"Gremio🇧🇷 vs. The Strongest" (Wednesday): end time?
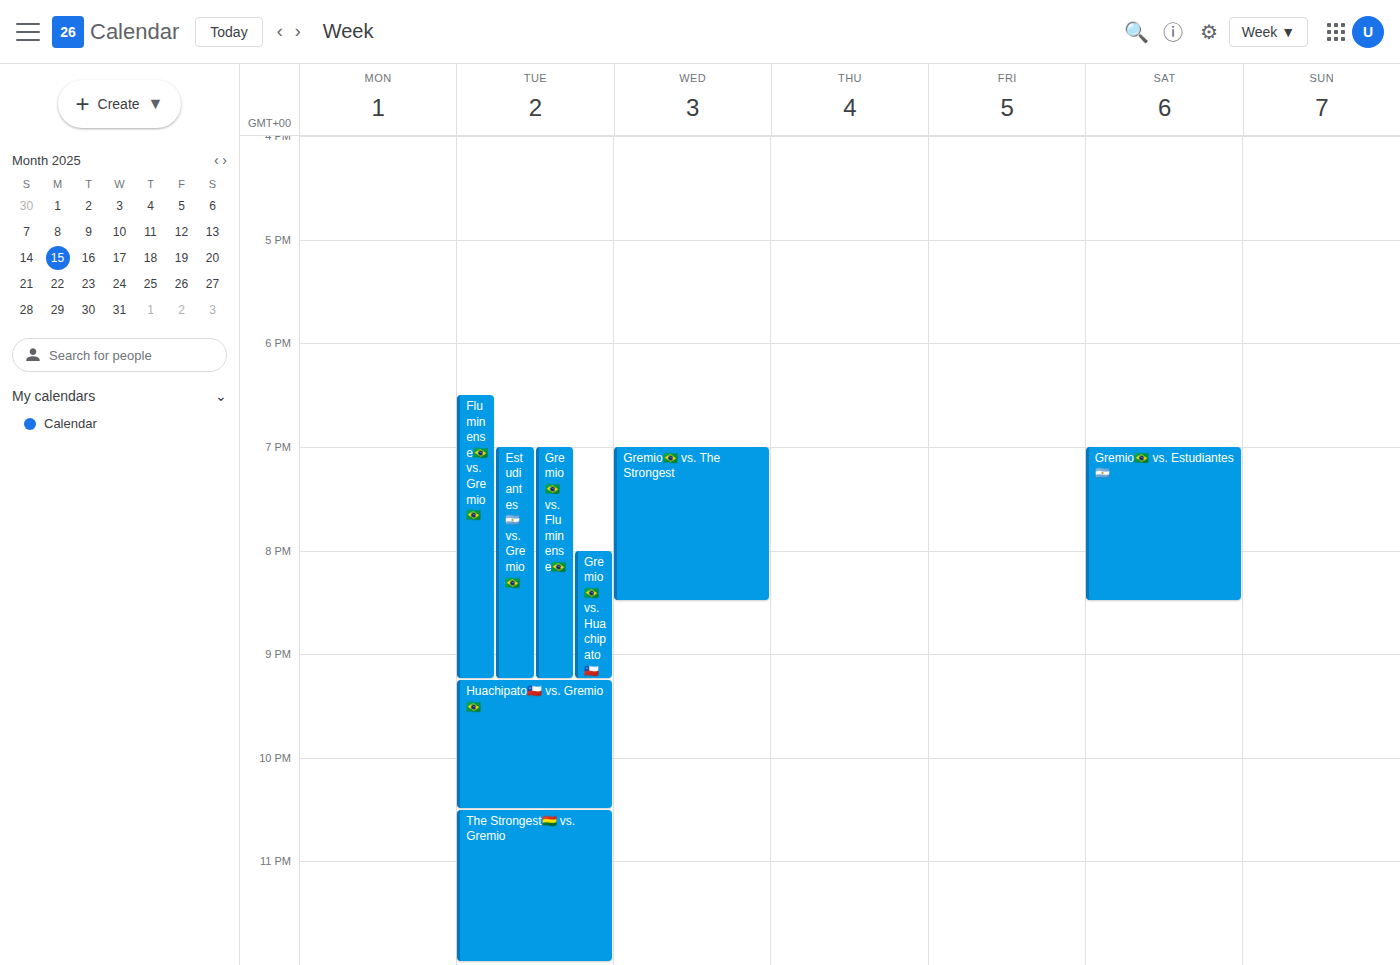
8:30 PM